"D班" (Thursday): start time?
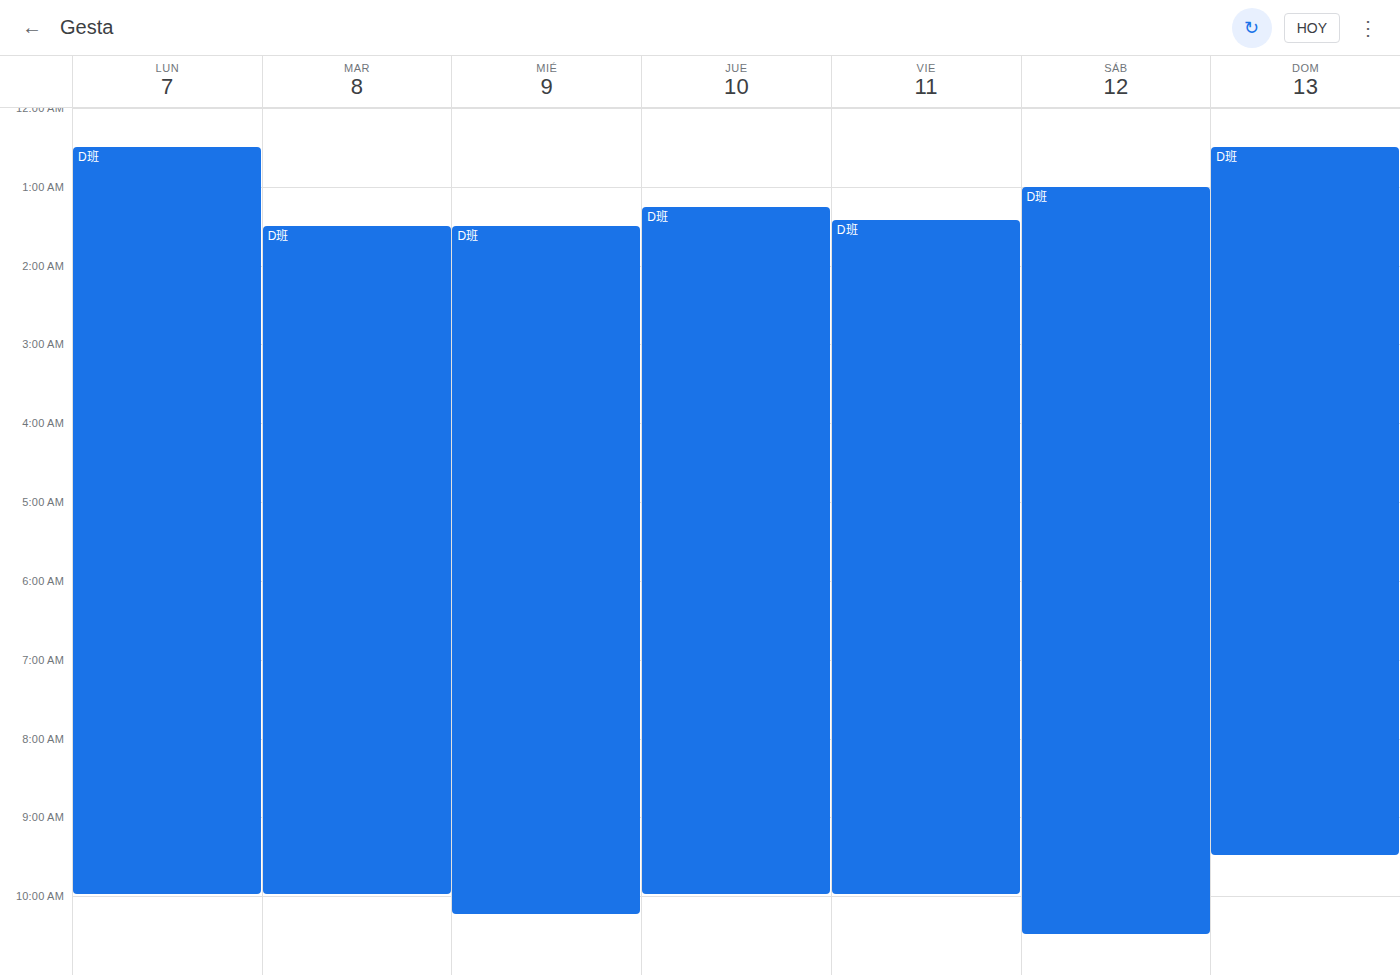
01:15